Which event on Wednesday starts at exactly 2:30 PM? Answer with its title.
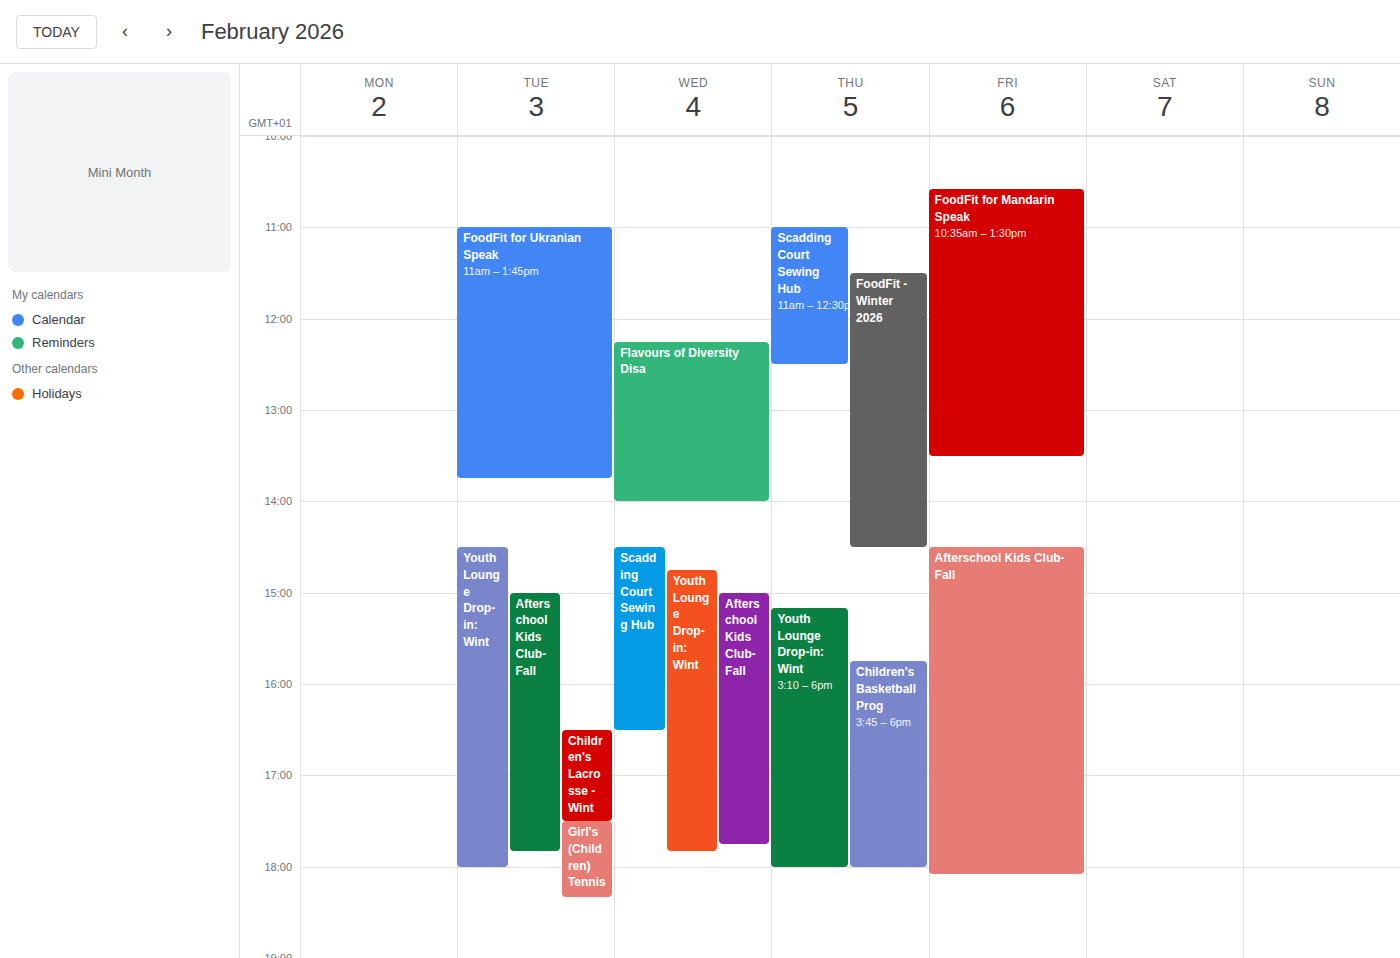
"Scadding Court Sewing Hub"